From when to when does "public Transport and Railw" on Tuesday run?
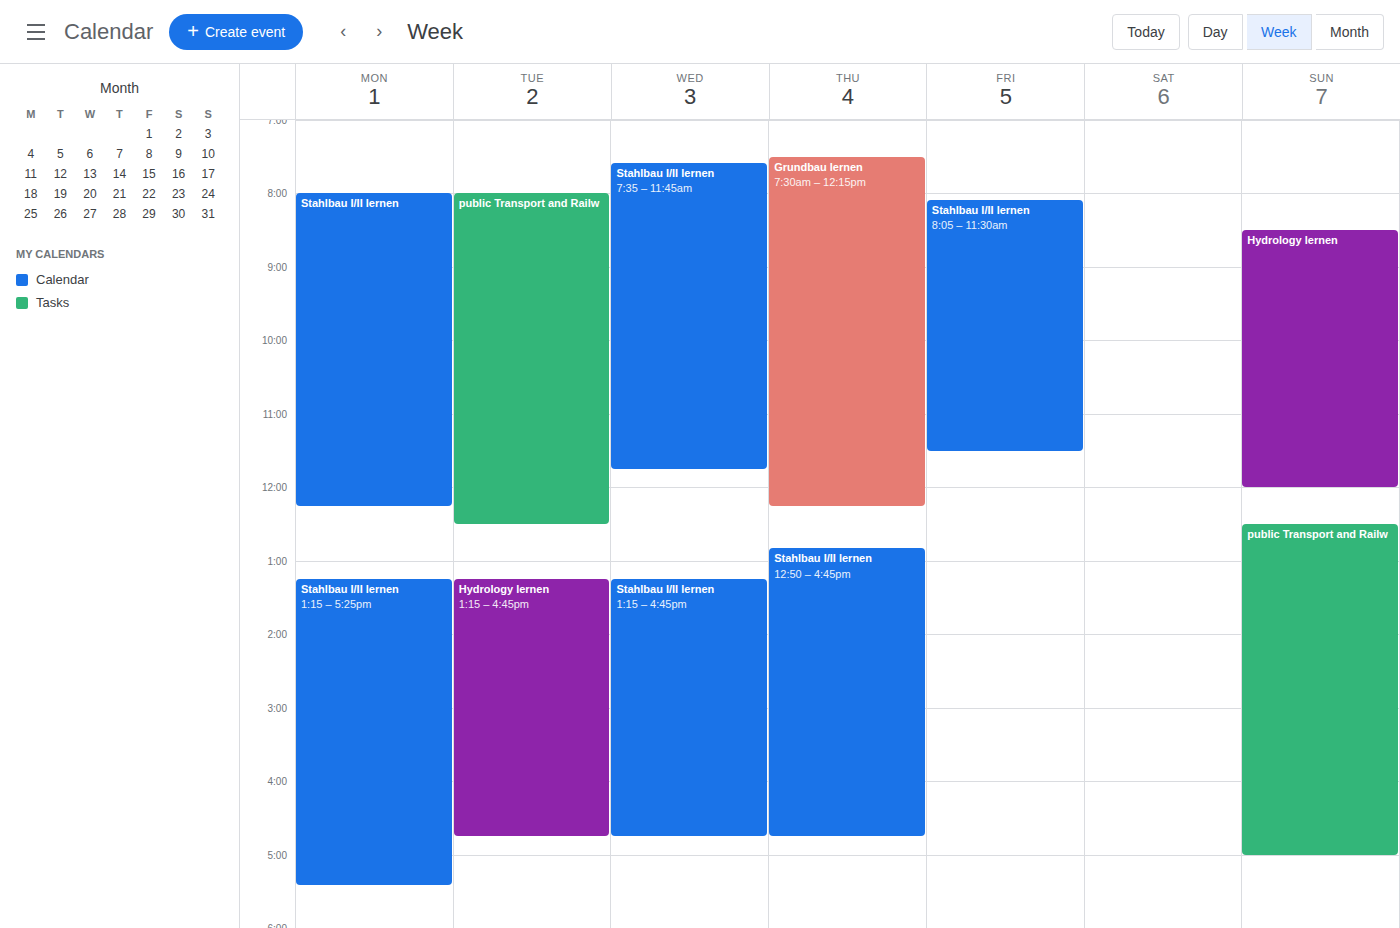
8:00 AM to 12:30 PM